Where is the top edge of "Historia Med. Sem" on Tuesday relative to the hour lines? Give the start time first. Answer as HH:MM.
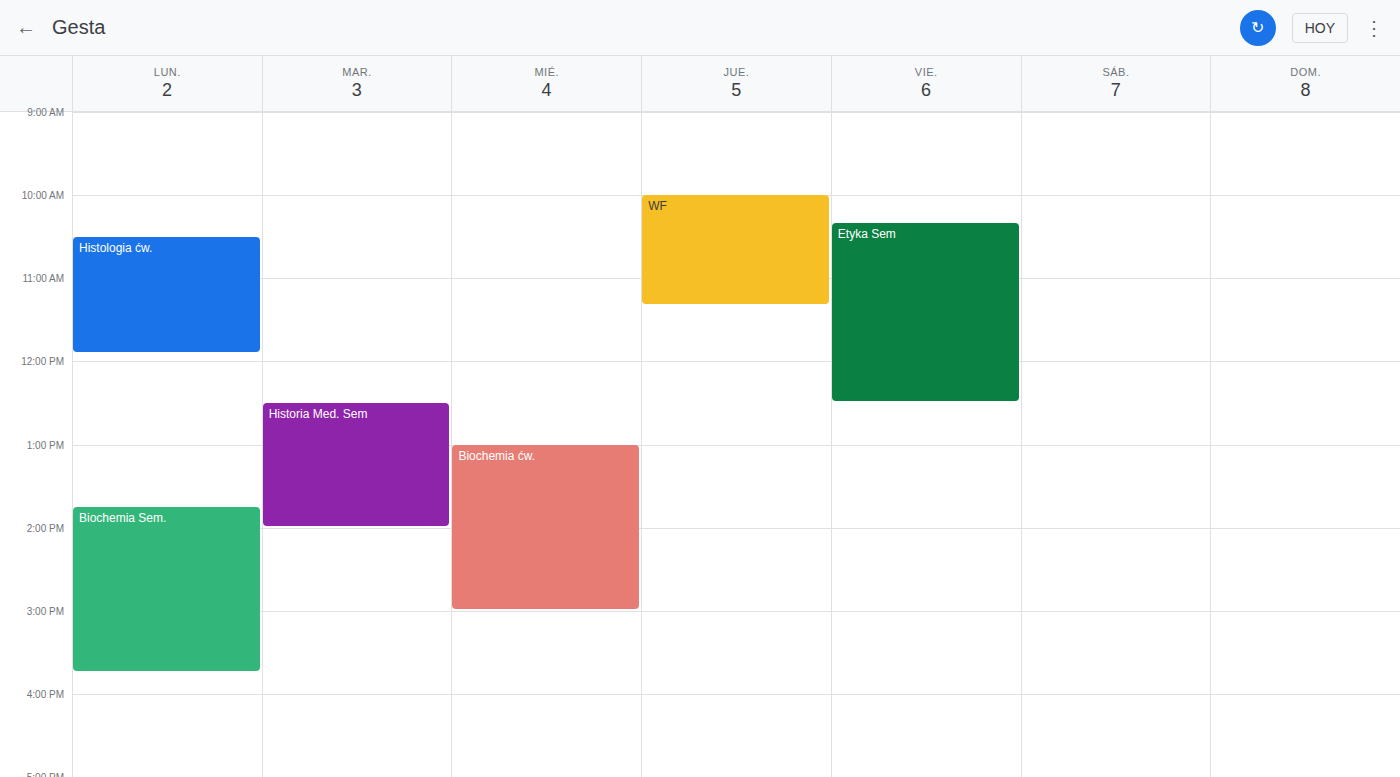
12:30 -- halfway between the 12:00 and 13:00 lines.